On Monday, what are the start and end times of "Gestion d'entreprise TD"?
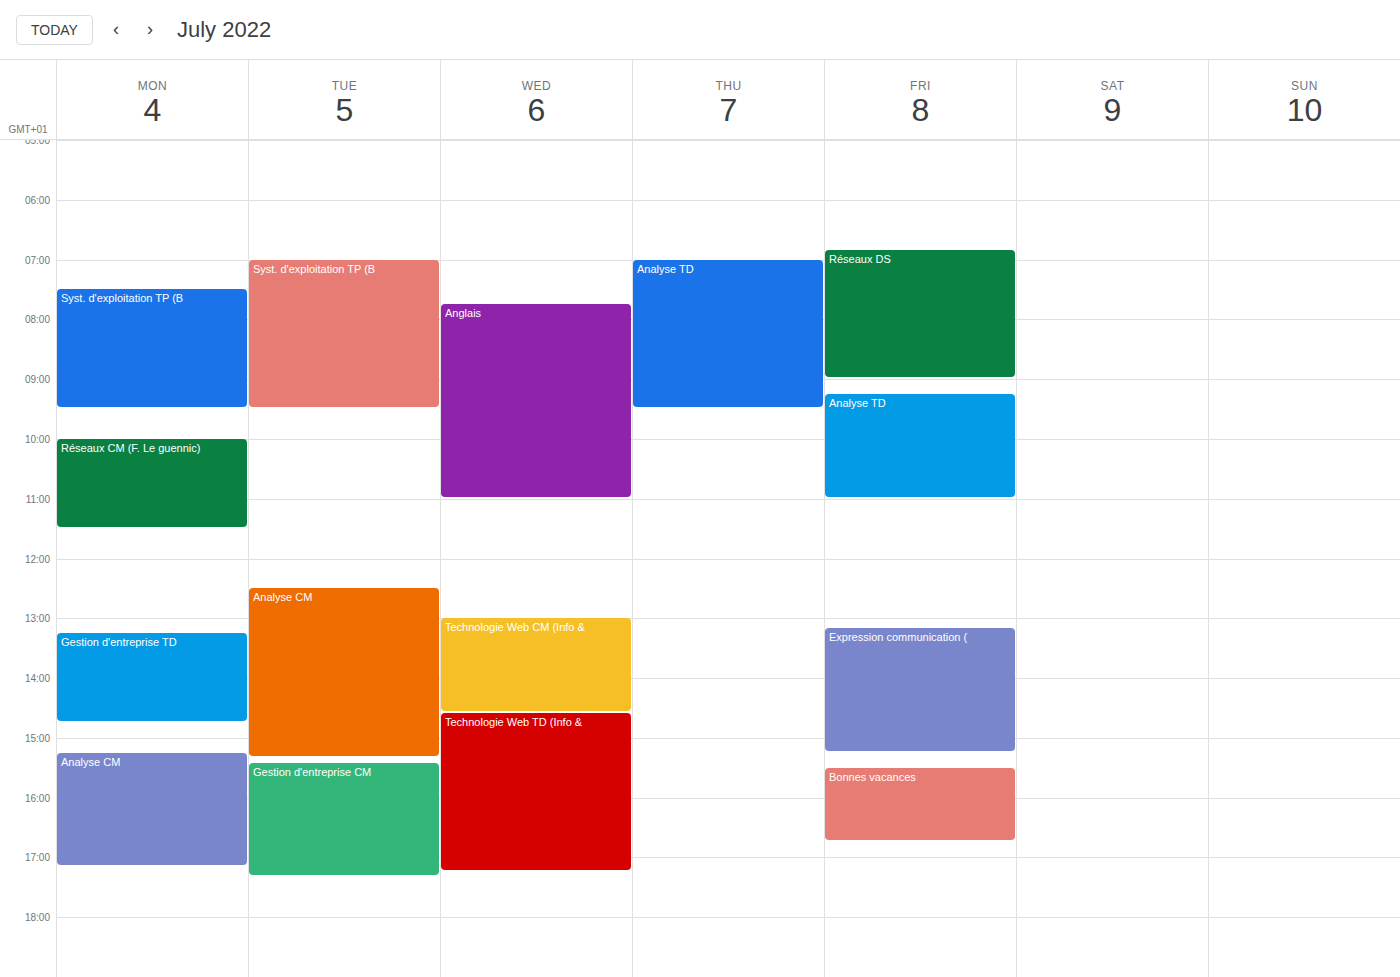
1:15 PM to 2:45 PM